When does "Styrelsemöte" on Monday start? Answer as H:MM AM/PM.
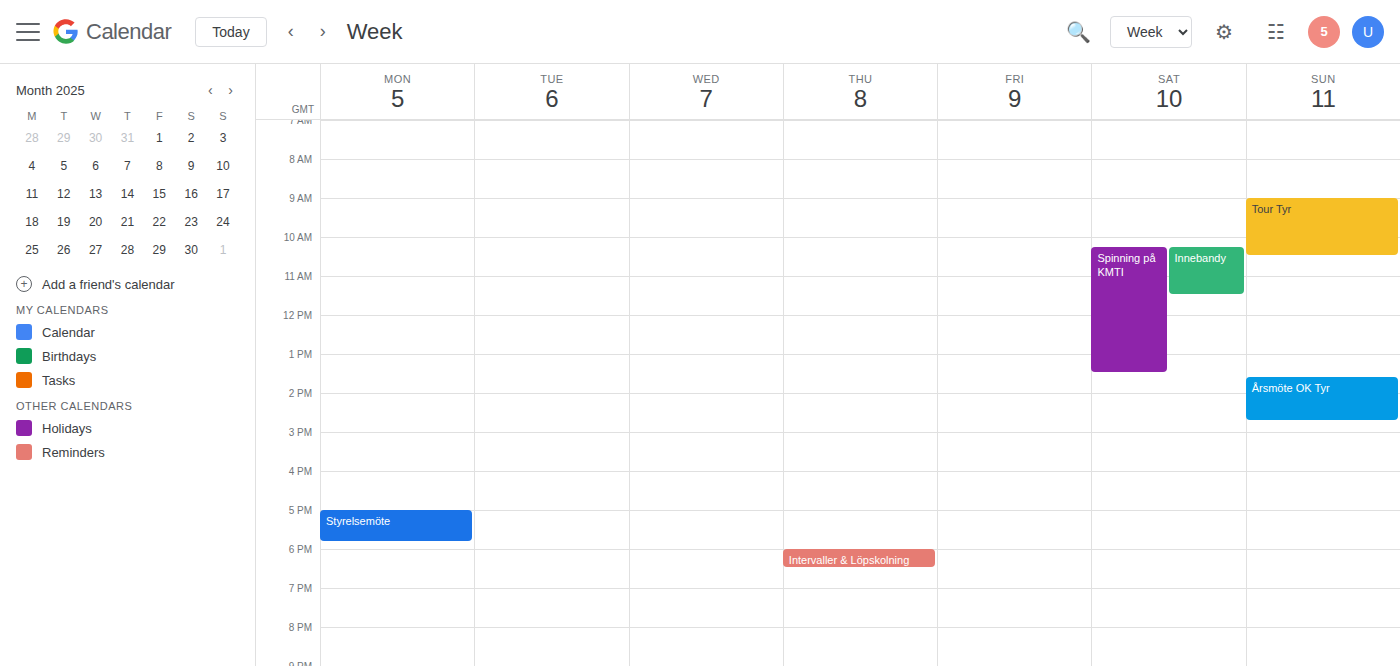
5:00 PM